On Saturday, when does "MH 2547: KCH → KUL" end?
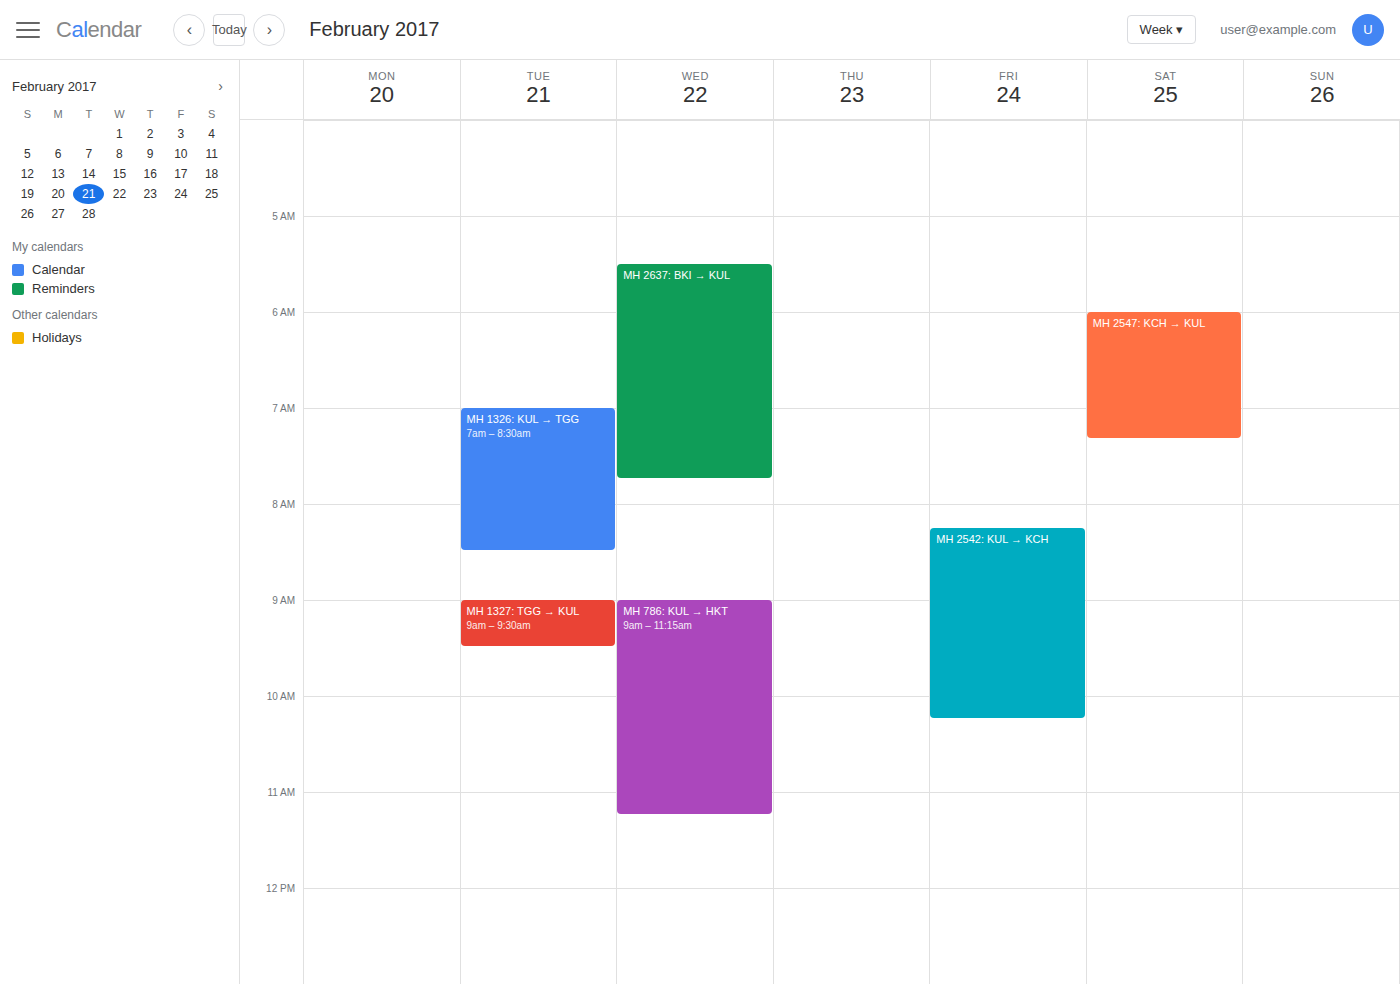
7:20 AM